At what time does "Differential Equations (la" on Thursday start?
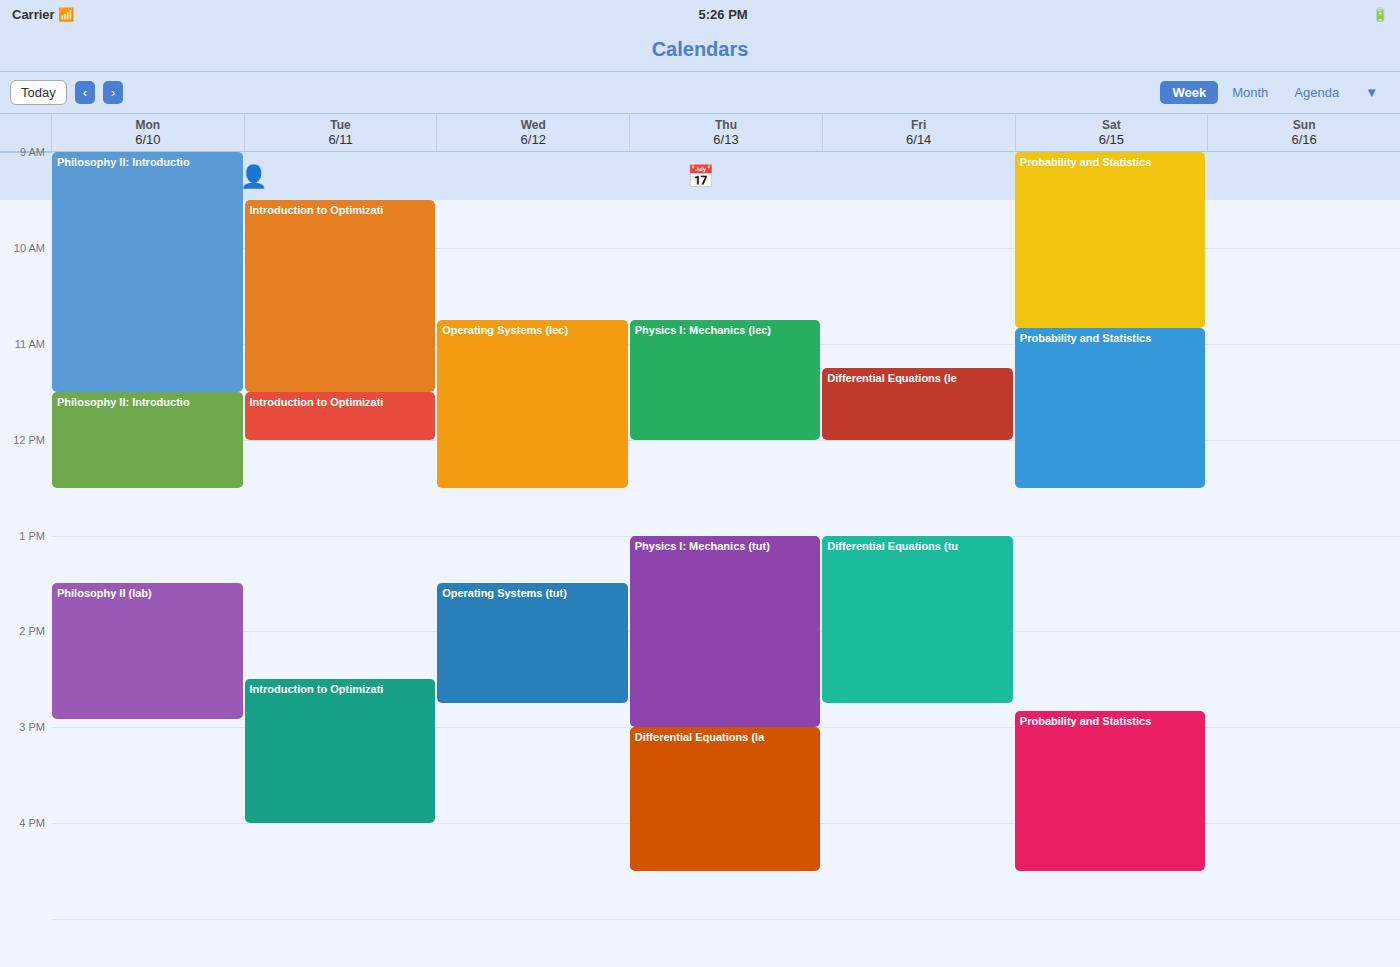
15:00